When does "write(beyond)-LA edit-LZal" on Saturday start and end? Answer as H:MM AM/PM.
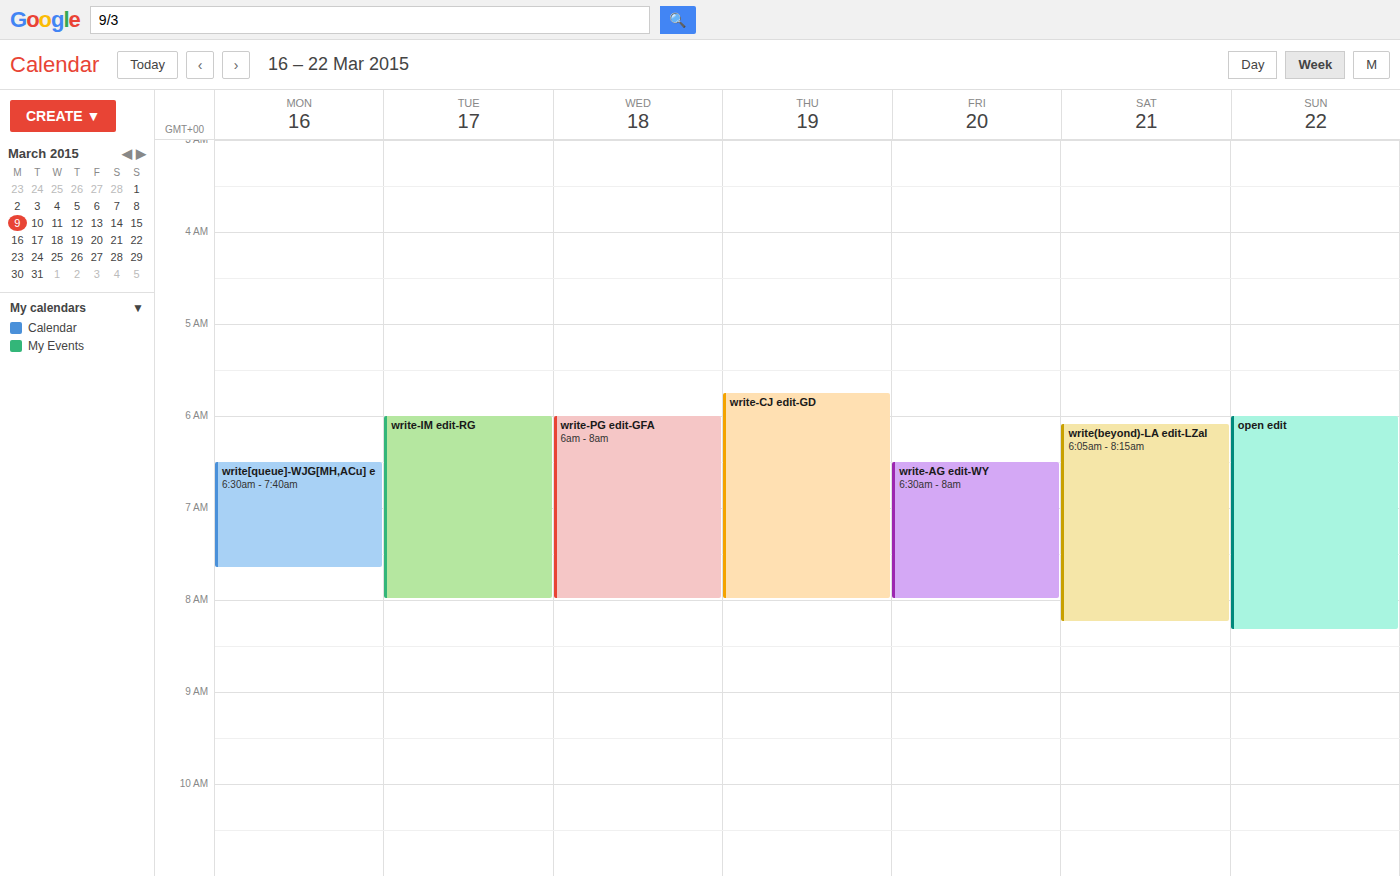
6:05 AM to 8:15 AM